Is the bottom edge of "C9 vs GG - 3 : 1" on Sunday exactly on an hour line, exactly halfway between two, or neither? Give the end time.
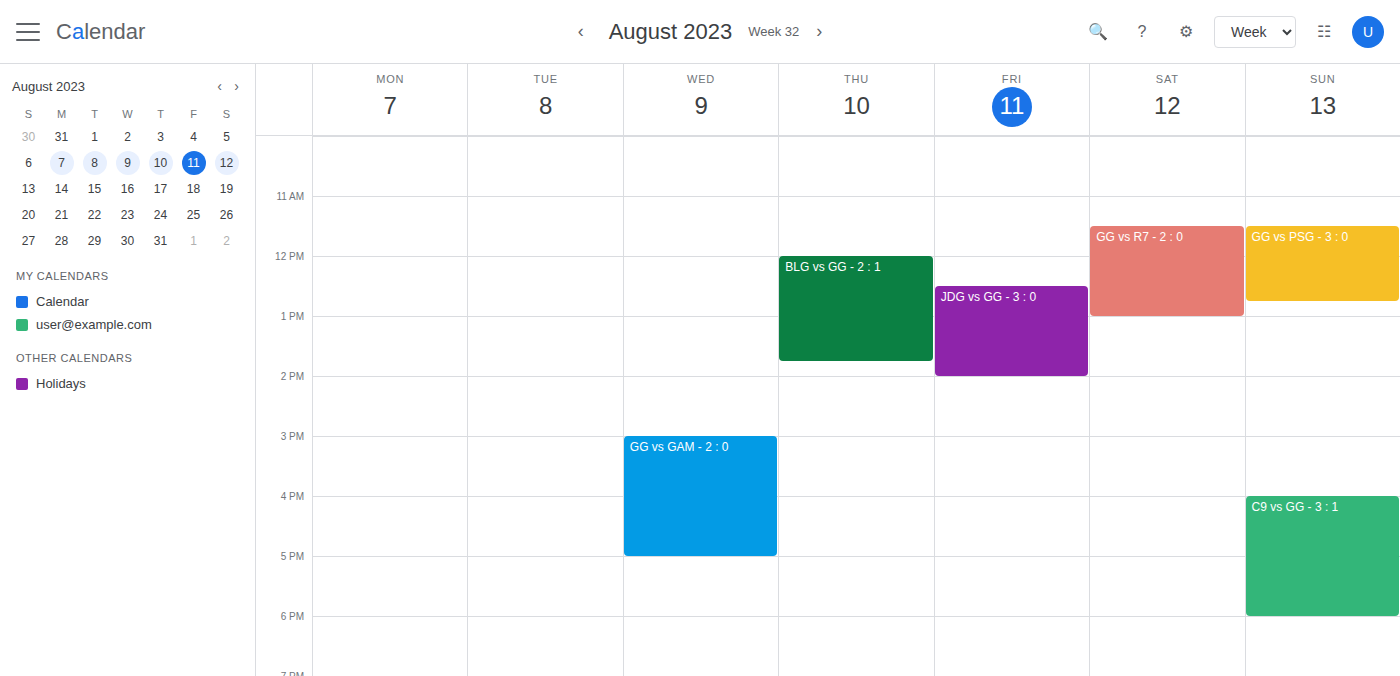
6:00 PM -- exactly on the 6 PM line.